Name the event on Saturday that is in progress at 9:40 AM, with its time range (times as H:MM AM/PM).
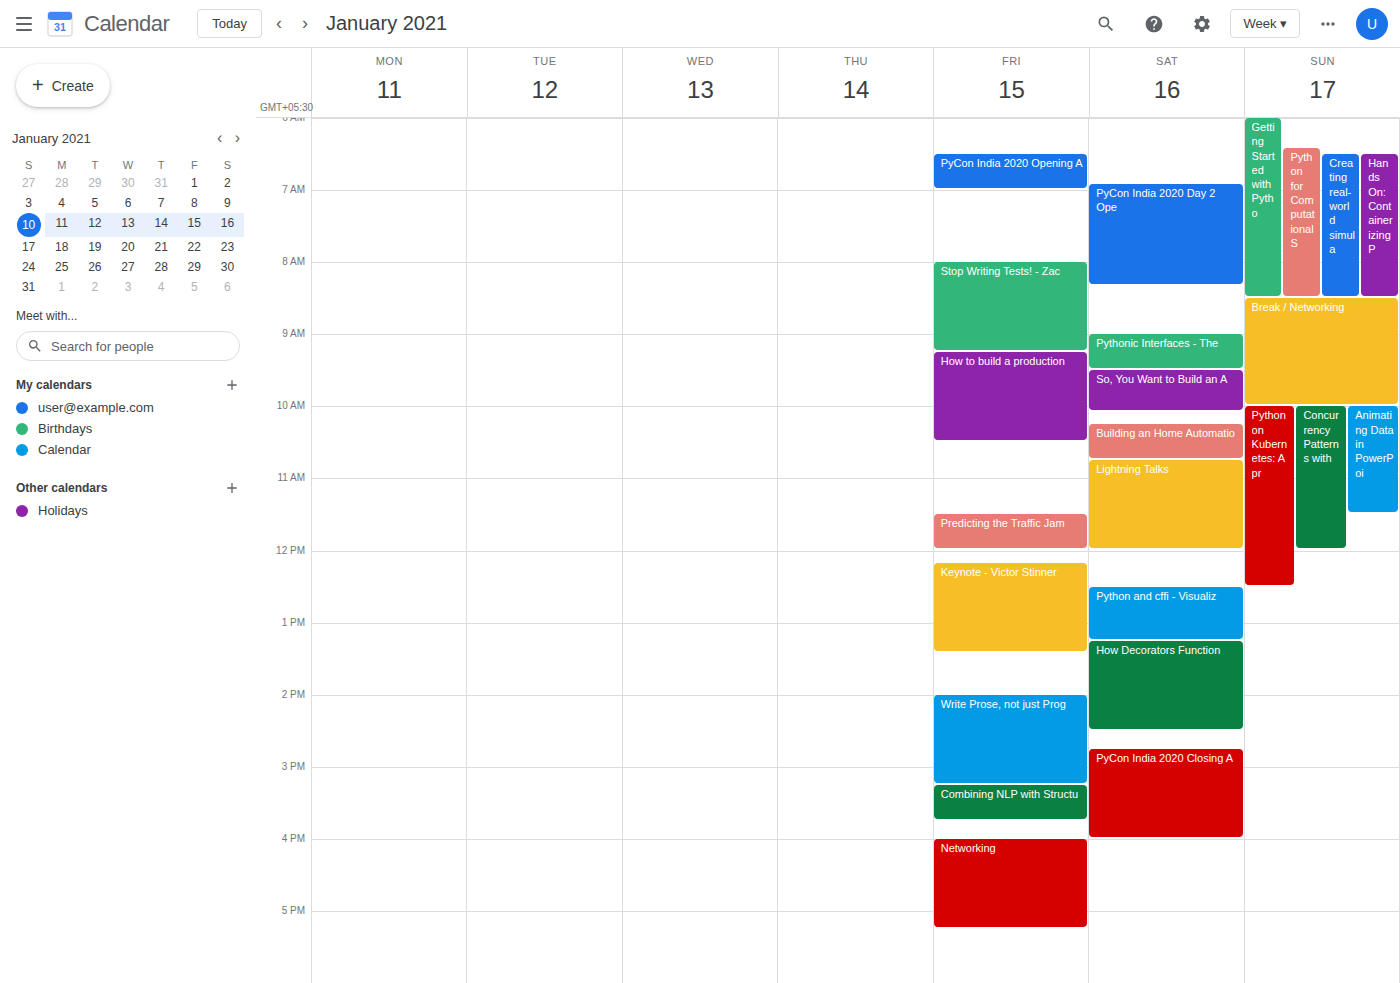
"So, You Want to Build an A", 9:30 AM to 10:05 AM